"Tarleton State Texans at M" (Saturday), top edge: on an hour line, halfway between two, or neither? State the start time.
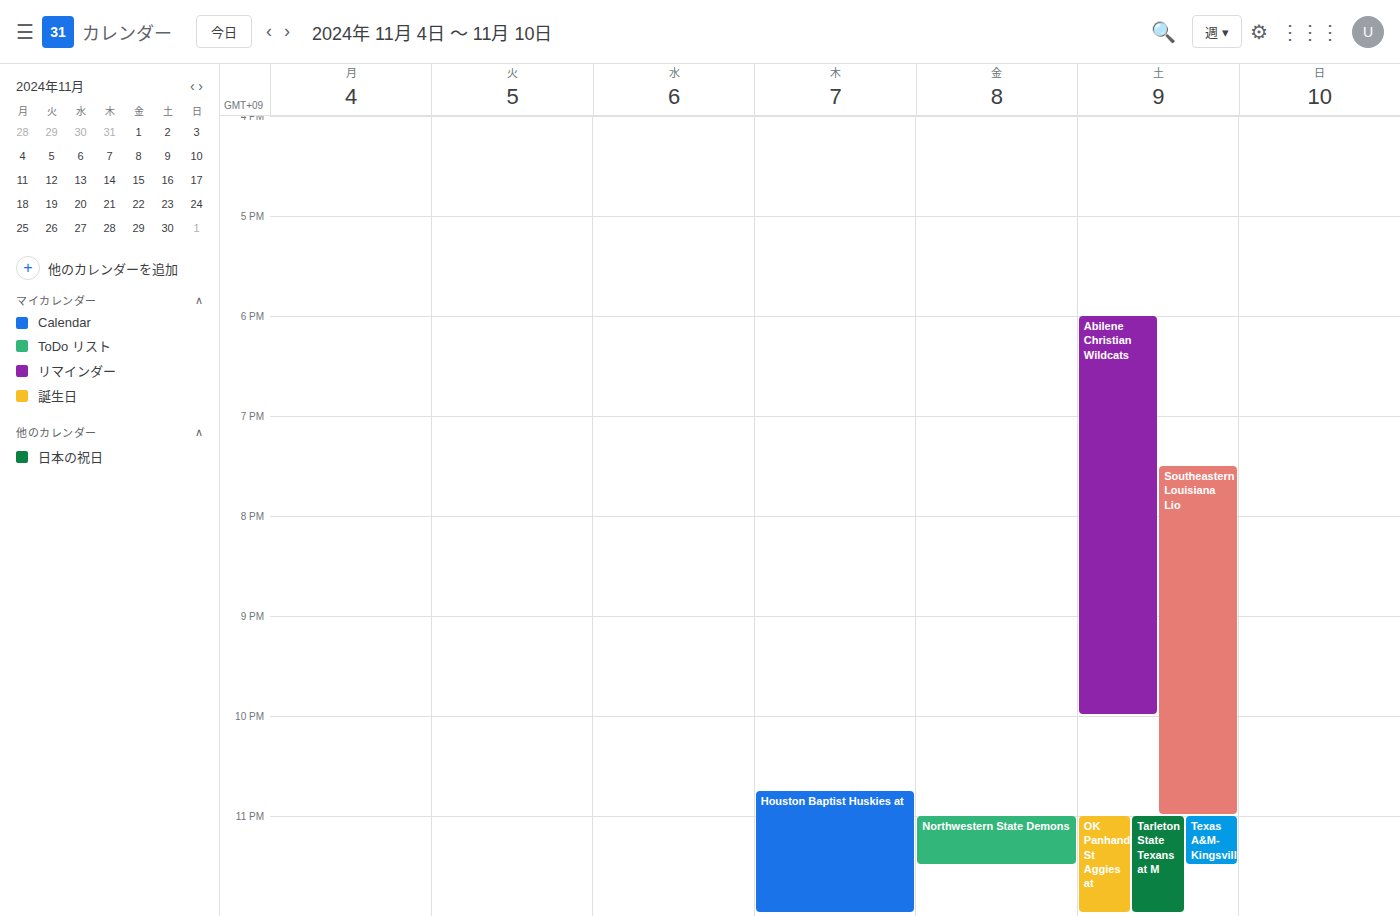
11:00 PM -- exactly on the 11 PM line.